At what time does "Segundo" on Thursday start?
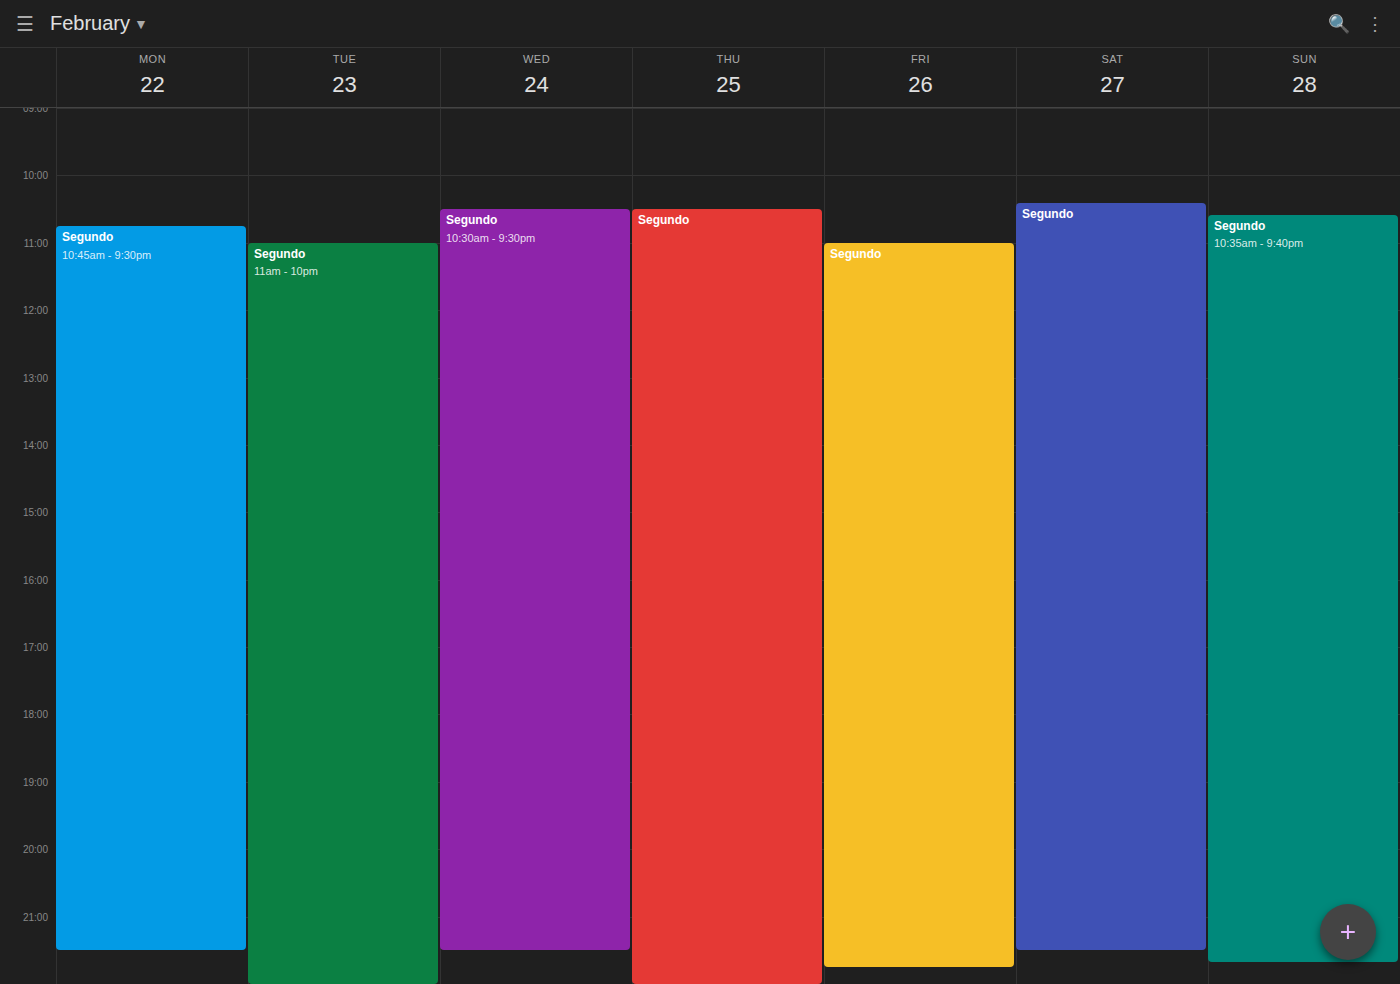
10:30 AM